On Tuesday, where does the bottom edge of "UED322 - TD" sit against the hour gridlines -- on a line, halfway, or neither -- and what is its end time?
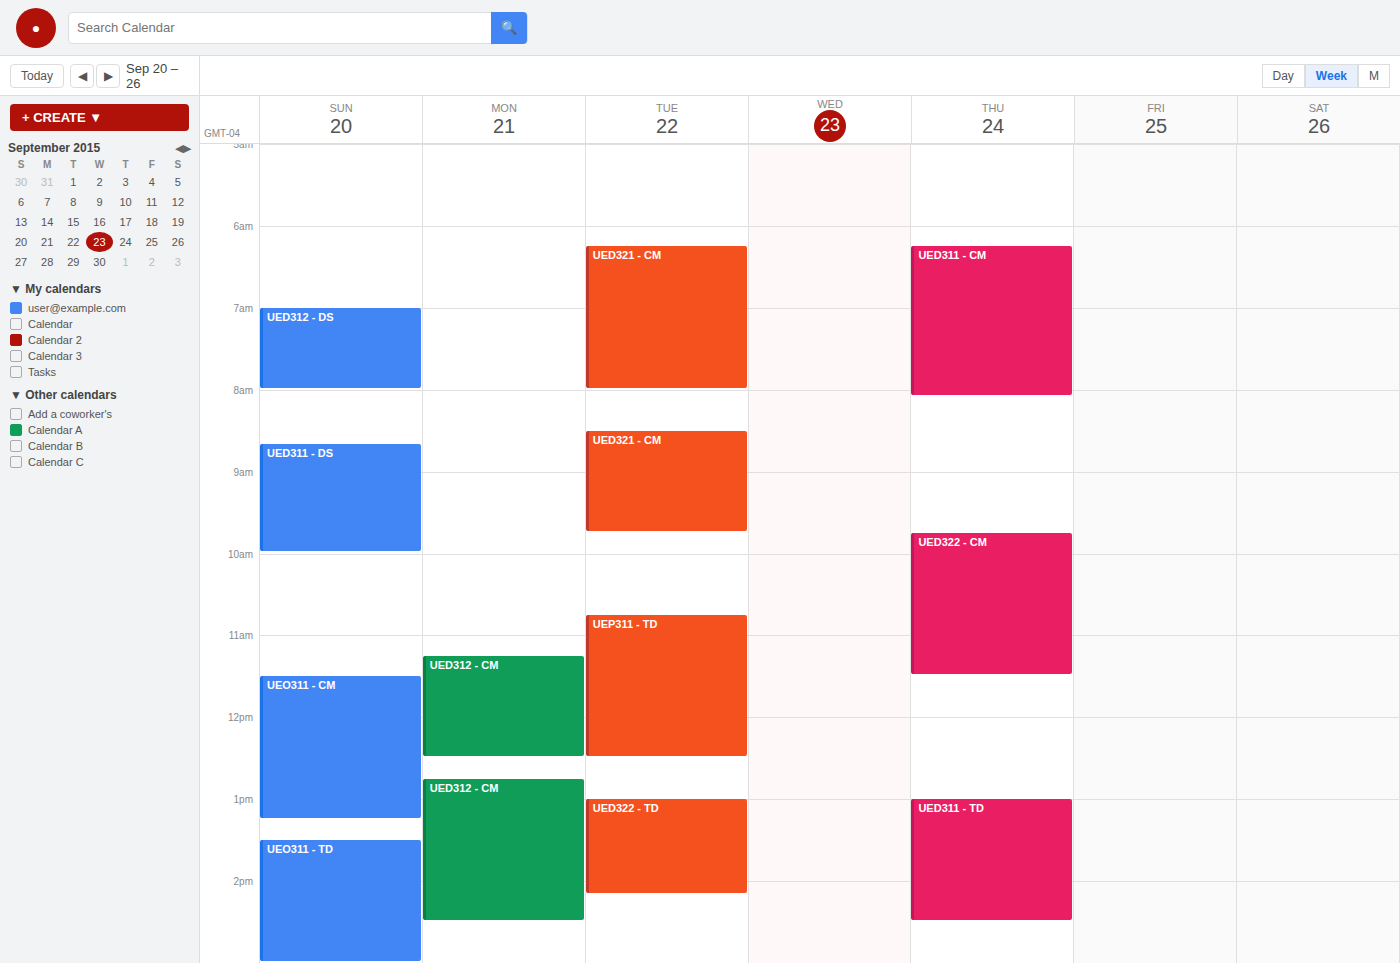
14:10 -- neither: 10 minutes below the 14:00 line and 50 minutes above the 15:00 line.